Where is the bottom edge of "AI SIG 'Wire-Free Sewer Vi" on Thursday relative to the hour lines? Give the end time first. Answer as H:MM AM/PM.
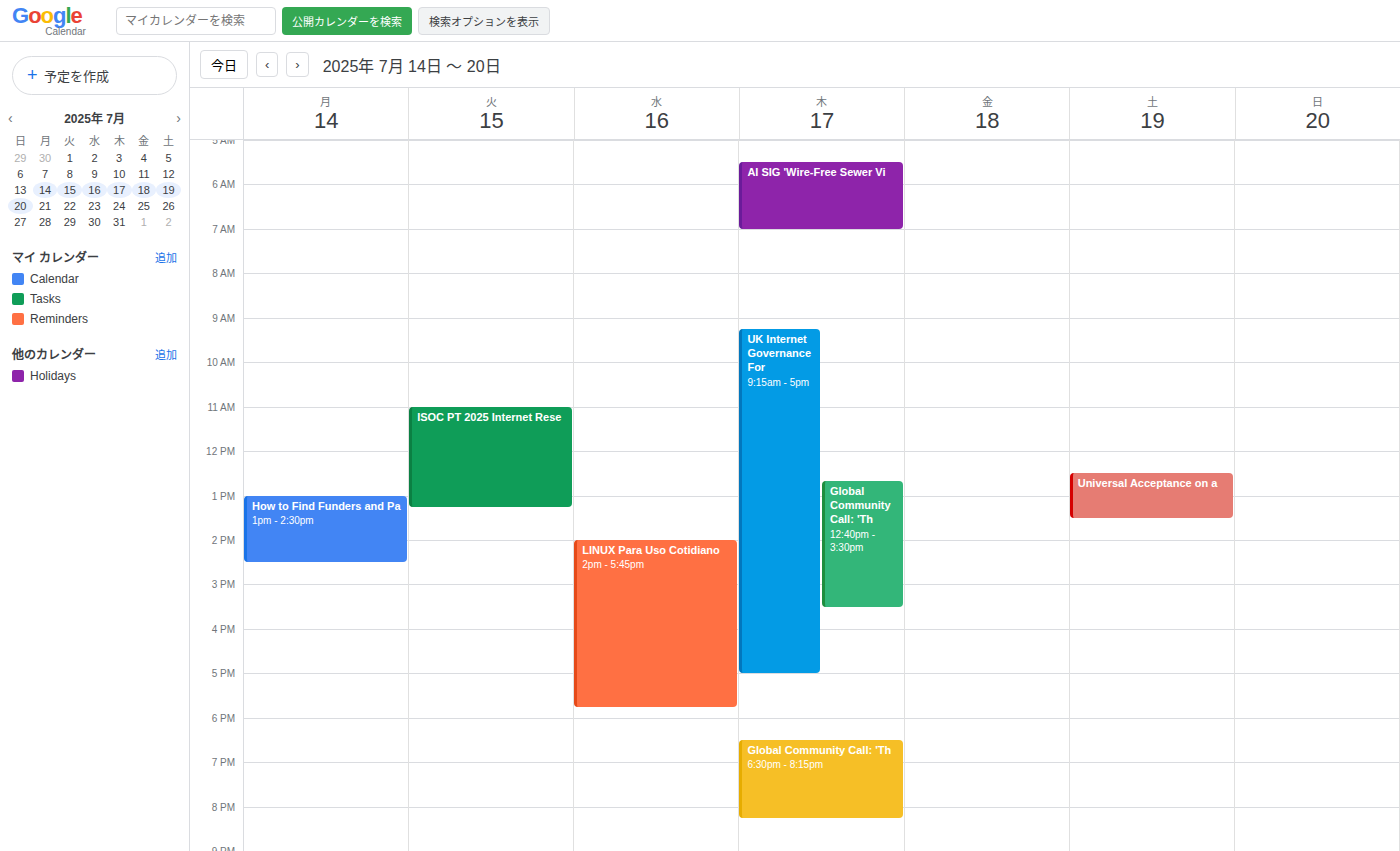
7:00 AM -- exactly on the 7 AM line.